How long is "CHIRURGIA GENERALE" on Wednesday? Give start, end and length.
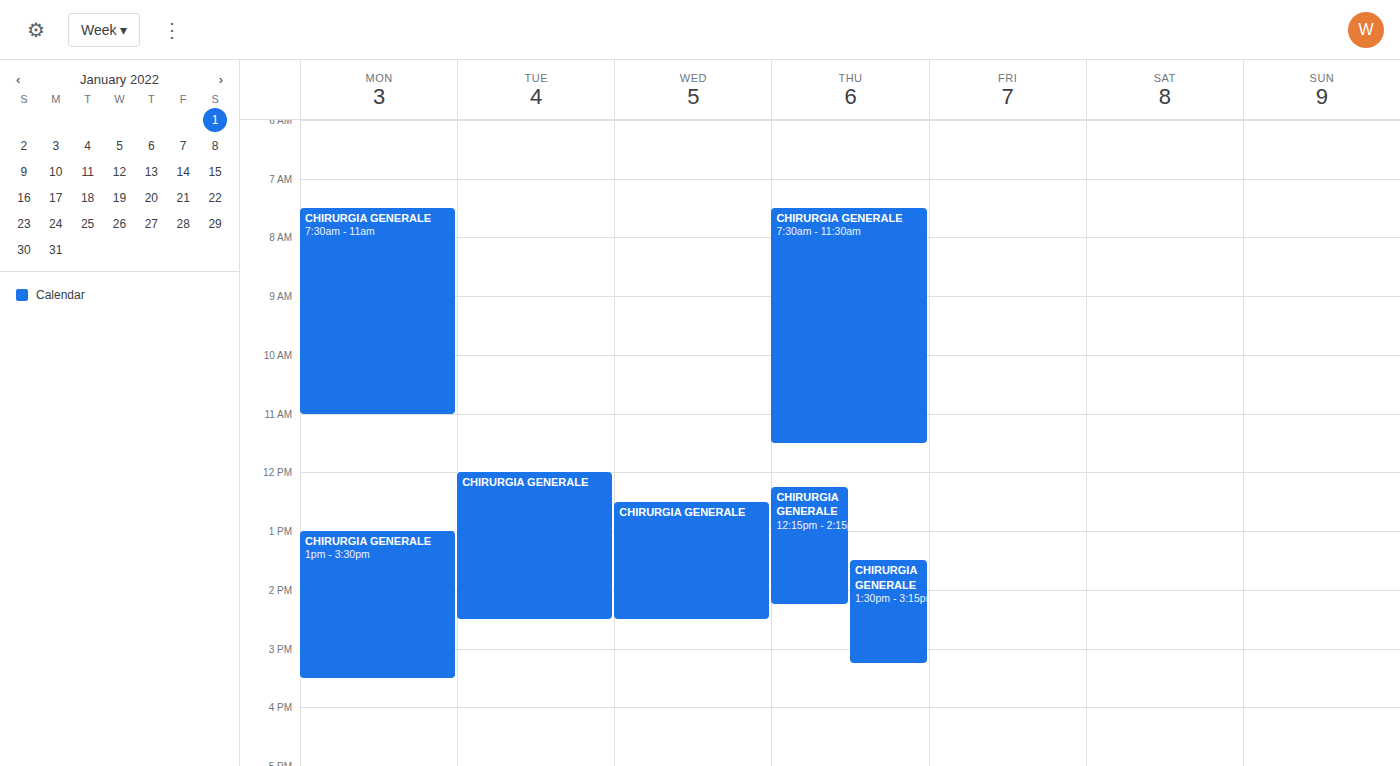
12:30 PM to 2:30 PM, 2 hours